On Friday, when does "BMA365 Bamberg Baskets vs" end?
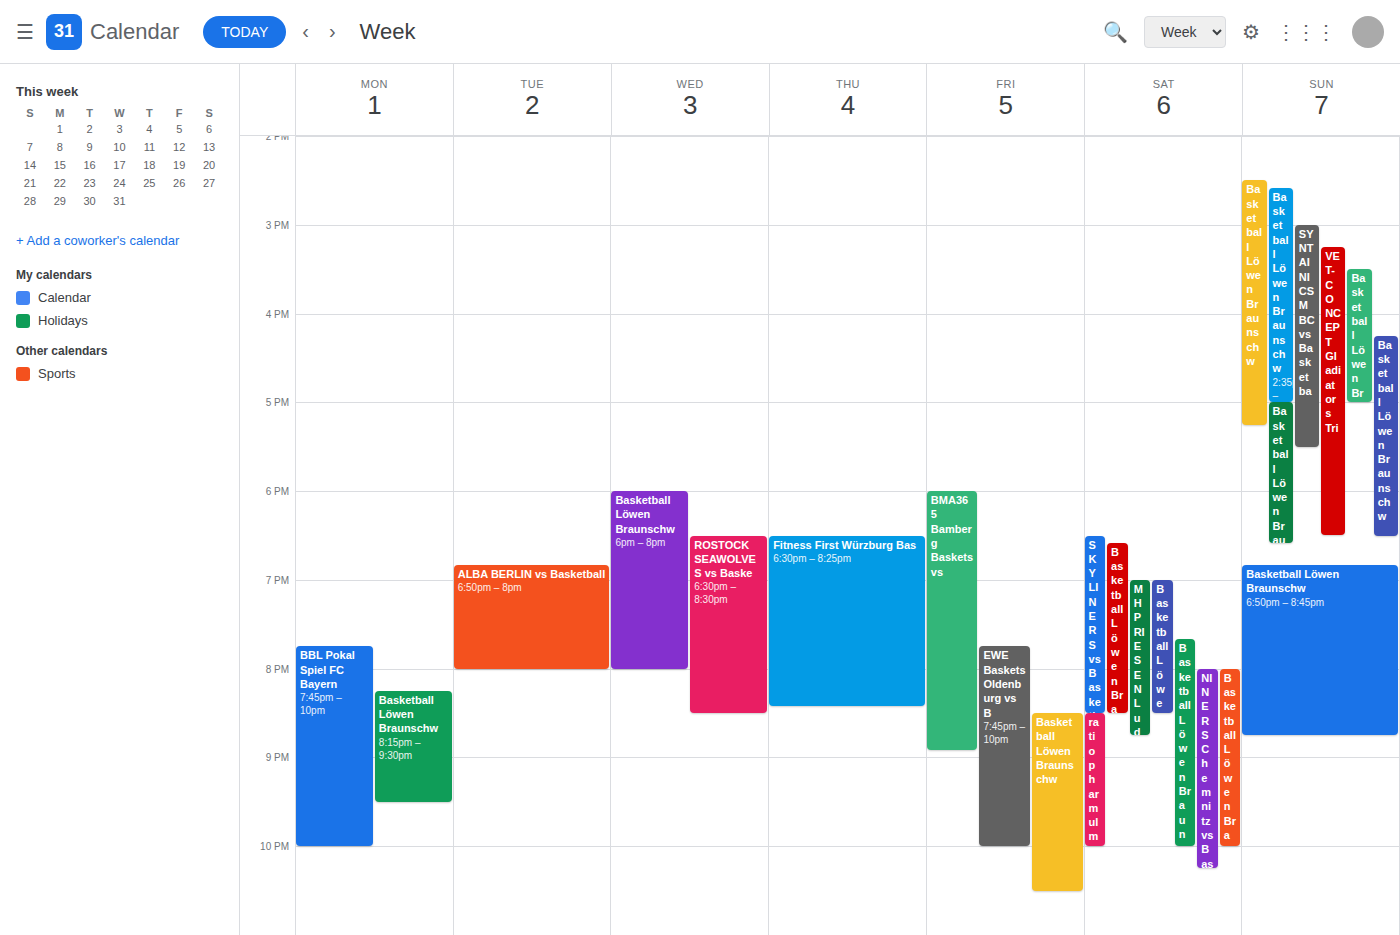
8:55 PM